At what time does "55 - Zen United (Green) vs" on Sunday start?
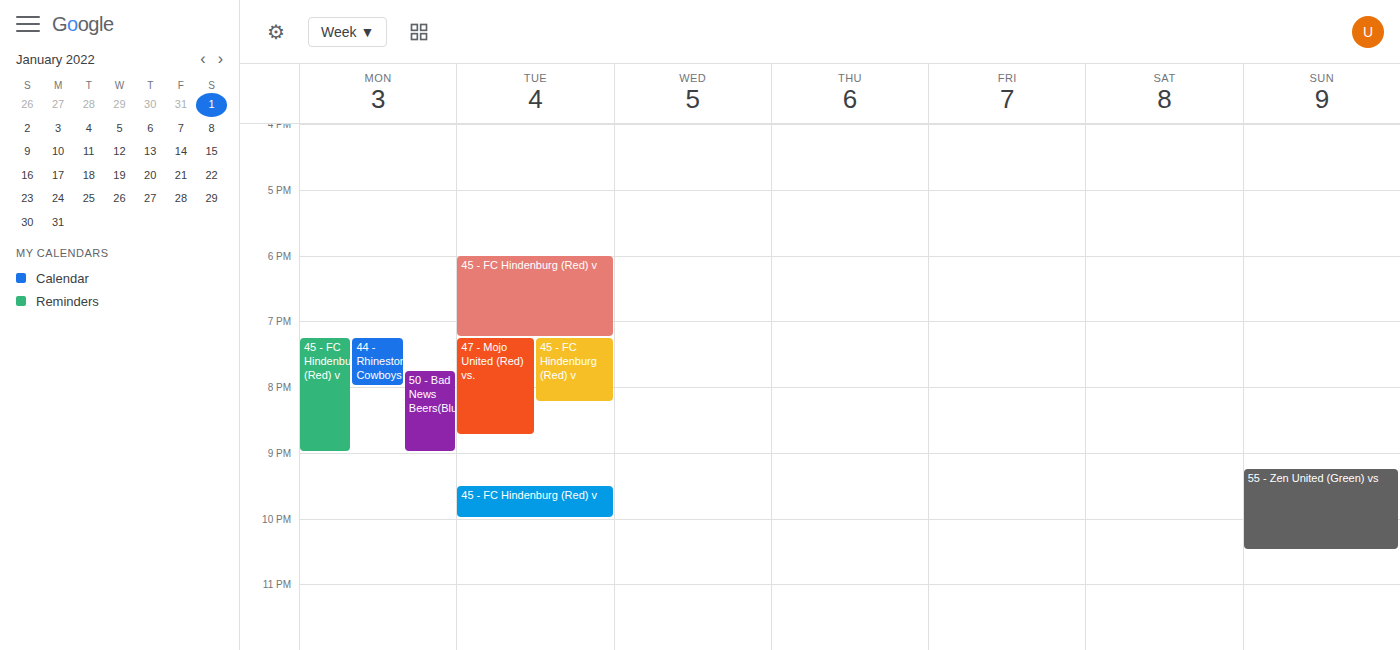
9:15 PM